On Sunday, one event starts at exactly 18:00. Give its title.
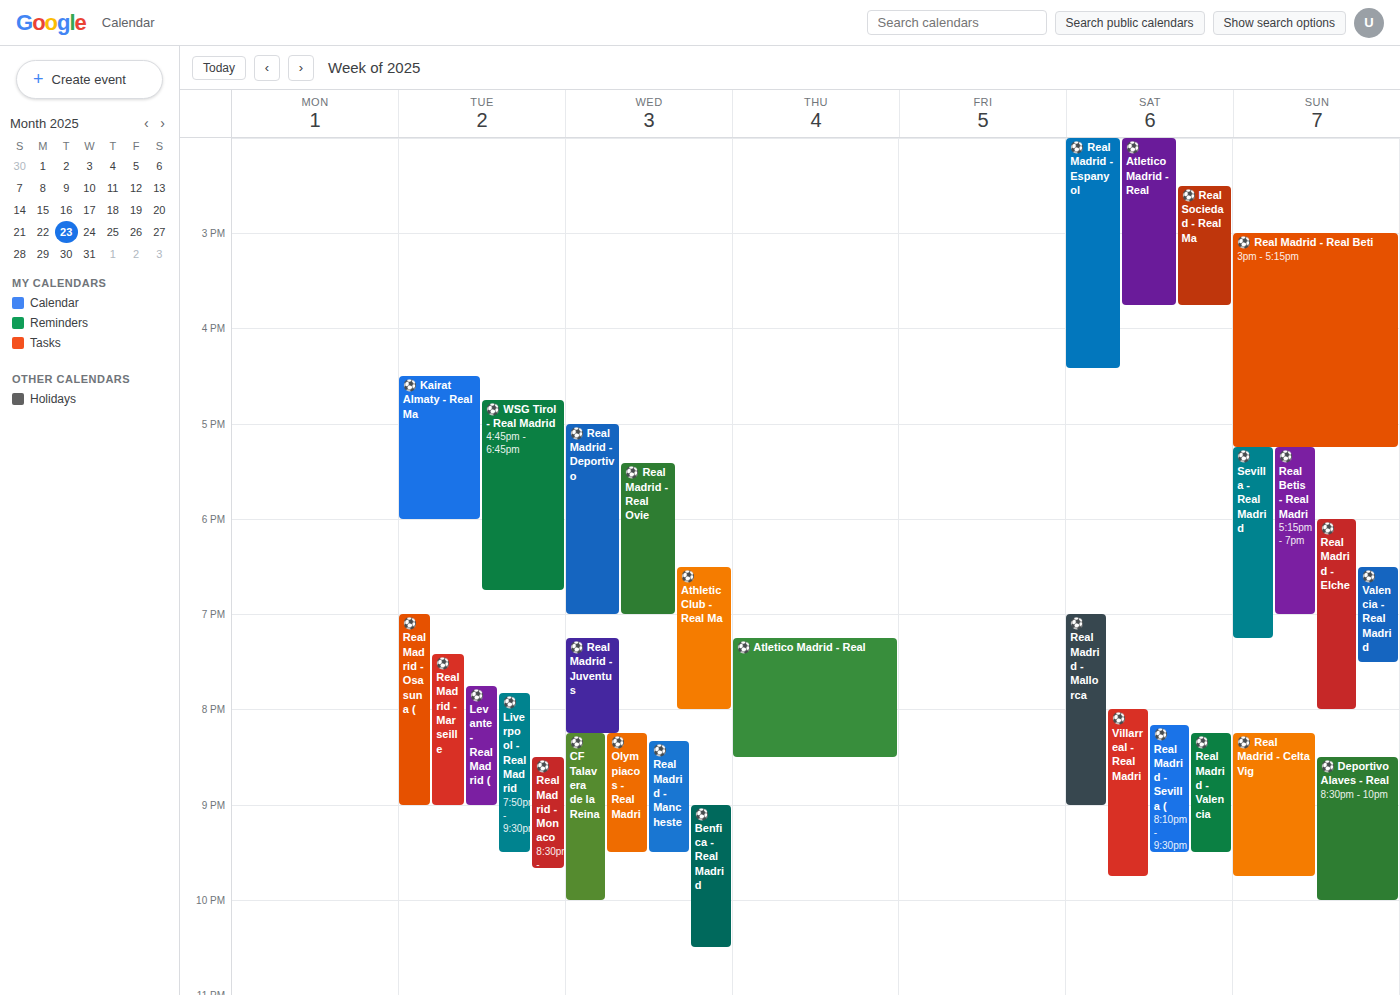
"⚽️ Real Madrid - Elche"